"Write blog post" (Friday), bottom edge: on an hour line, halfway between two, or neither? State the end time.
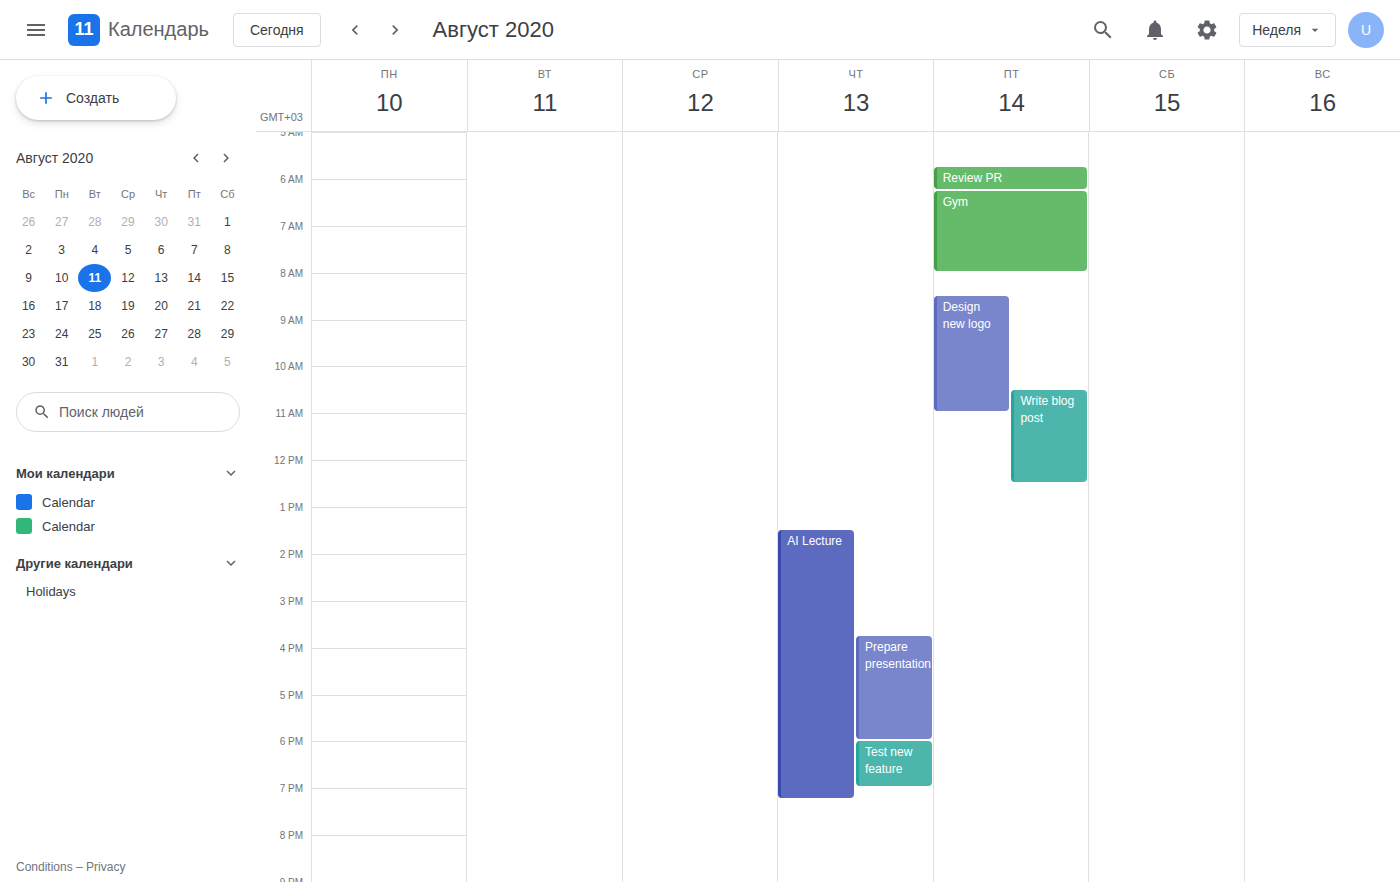
12:30 PM -- halfway between the 12 PM and 1 PM lines.